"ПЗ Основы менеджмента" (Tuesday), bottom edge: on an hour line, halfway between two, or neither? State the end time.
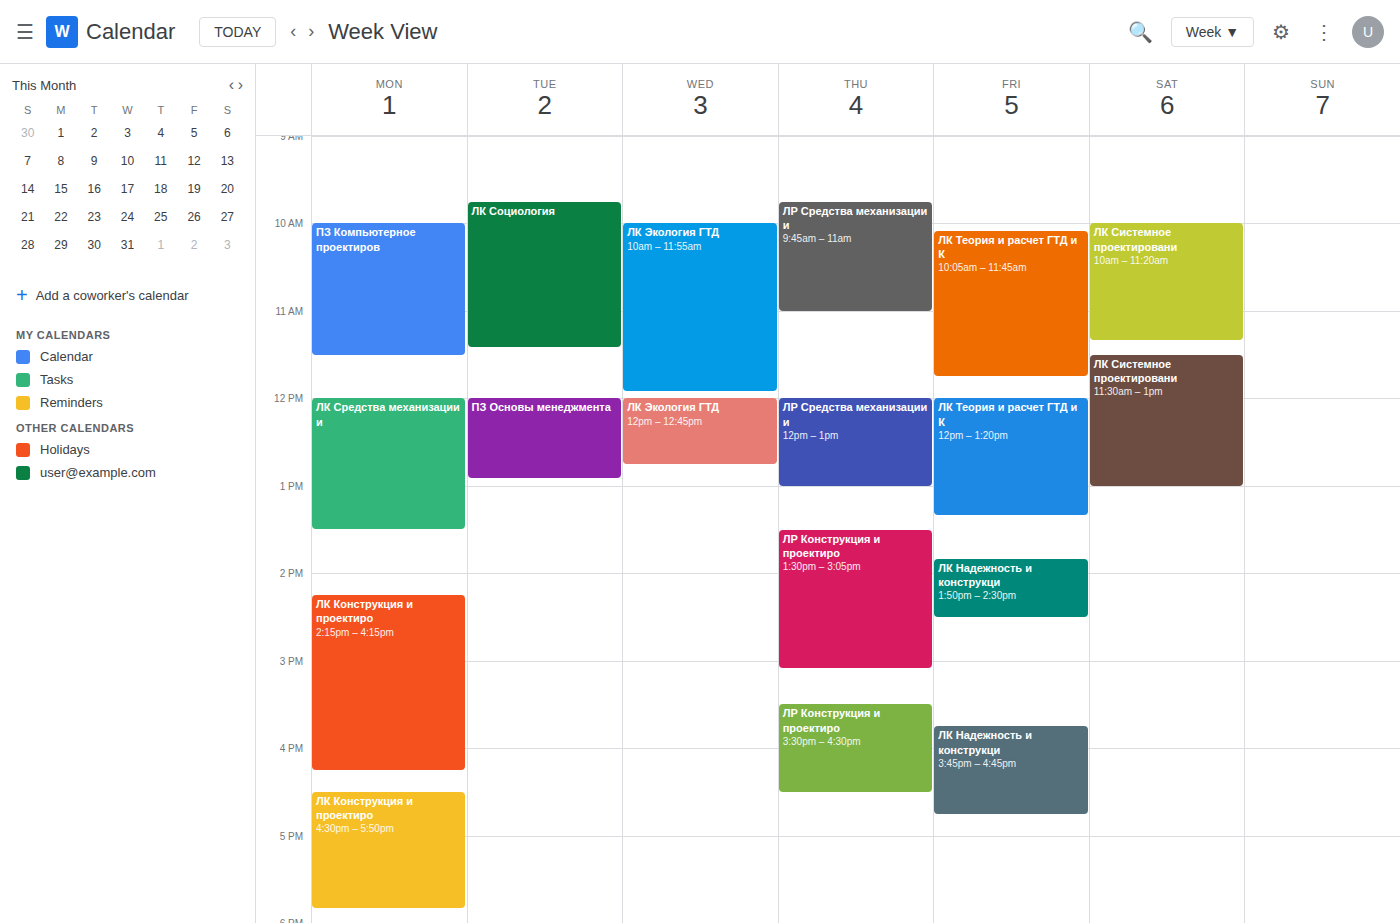
12:55 PM -- neither: 55 minutes below the 12 PM line and 5 minutes above the 1 PM line.